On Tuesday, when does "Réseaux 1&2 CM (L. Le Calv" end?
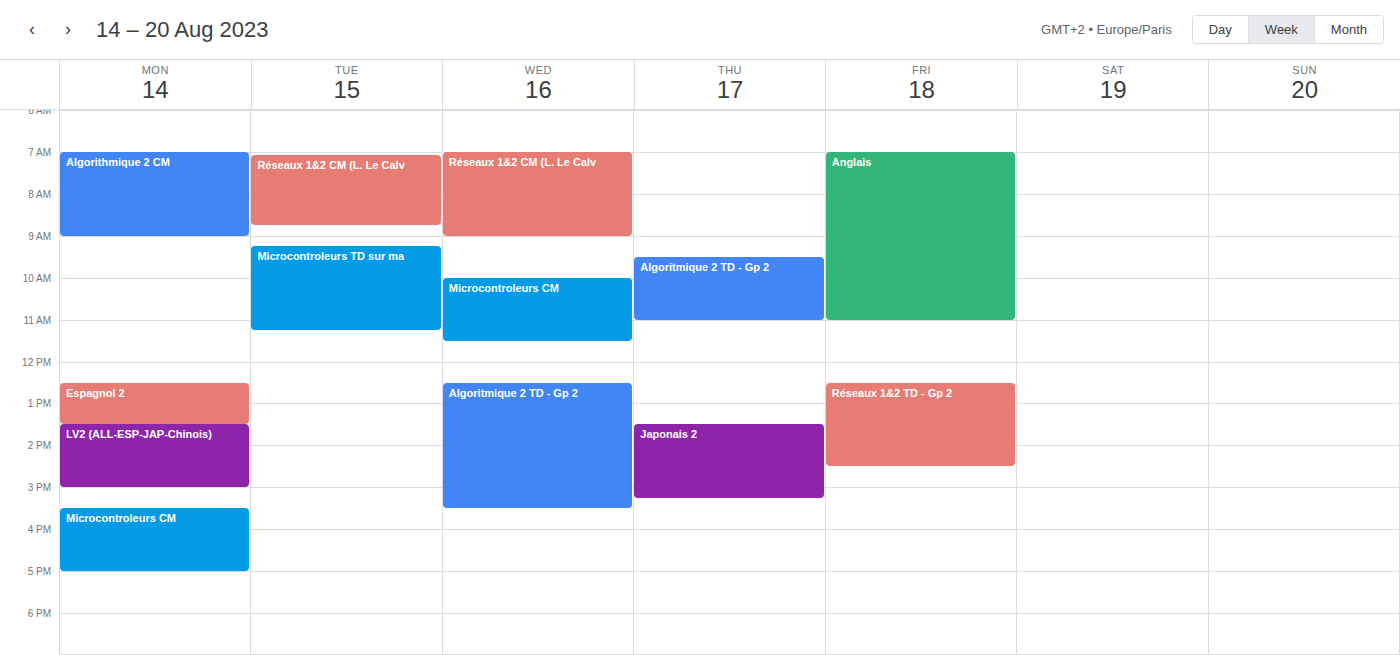
8:45 AM